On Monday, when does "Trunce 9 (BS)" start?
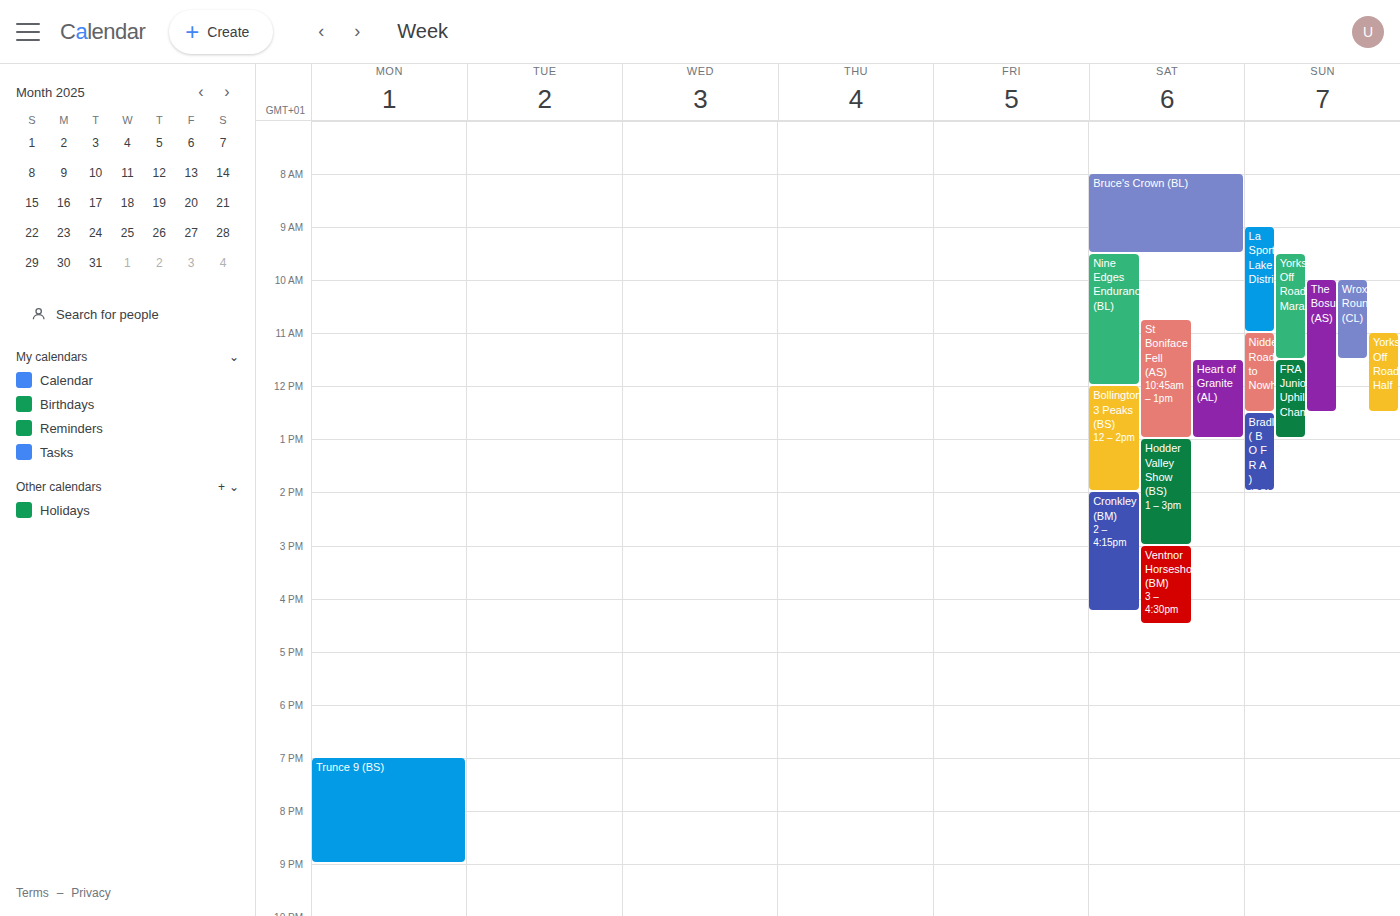
19:00